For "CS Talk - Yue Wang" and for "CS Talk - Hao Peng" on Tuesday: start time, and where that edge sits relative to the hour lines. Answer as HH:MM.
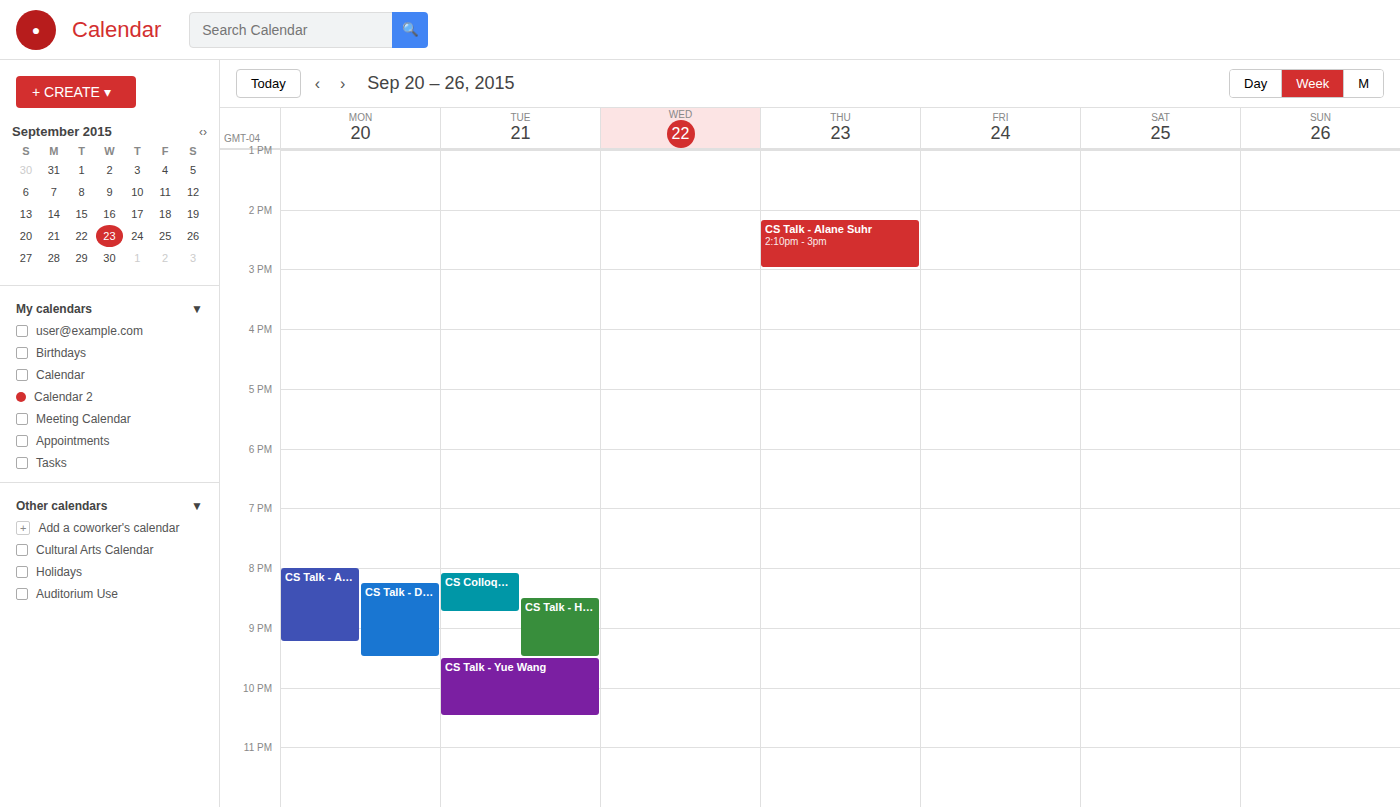
"CS Talk - Yue Wang": 21:30, halfway between the 21:00 and 22:00 lines. "CS Talk - Hao Peng": 20:30, halfway between the 20:00 and 21:00 lines.